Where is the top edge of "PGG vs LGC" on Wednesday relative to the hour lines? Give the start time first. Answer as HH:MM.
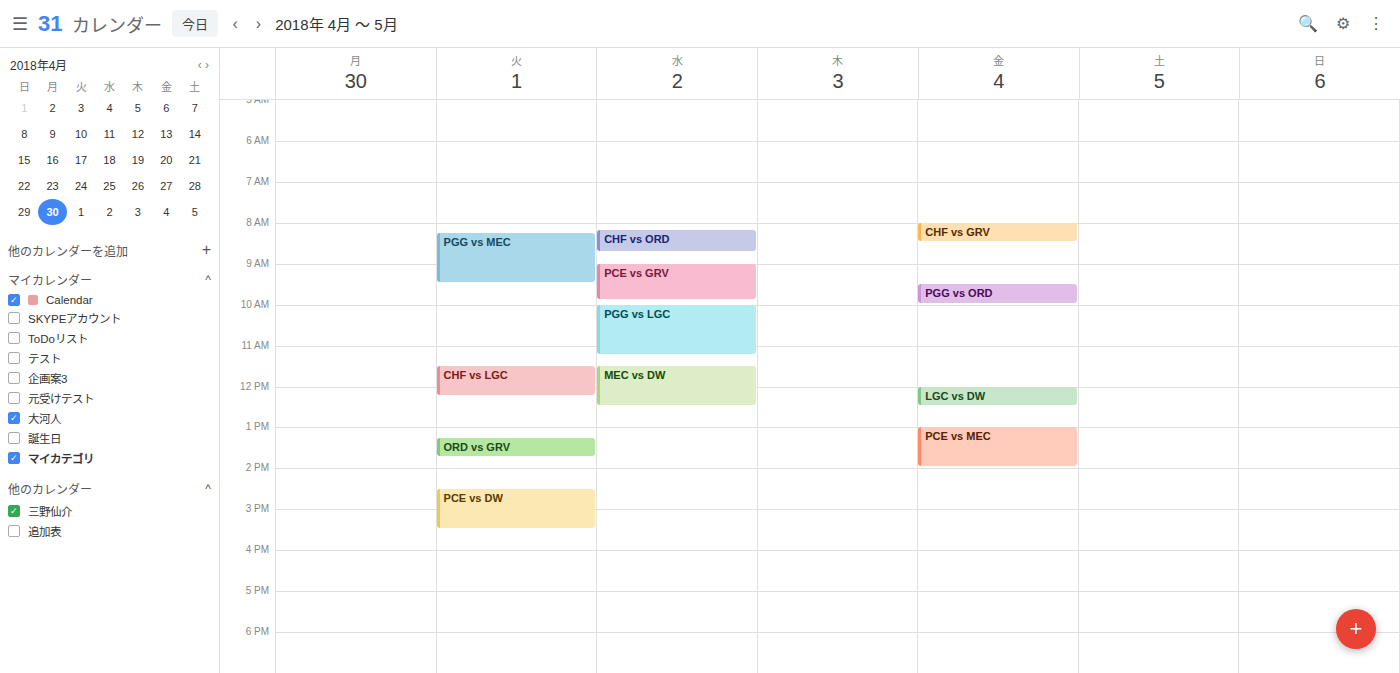
10:00 -- exactly on the 10:00 line.